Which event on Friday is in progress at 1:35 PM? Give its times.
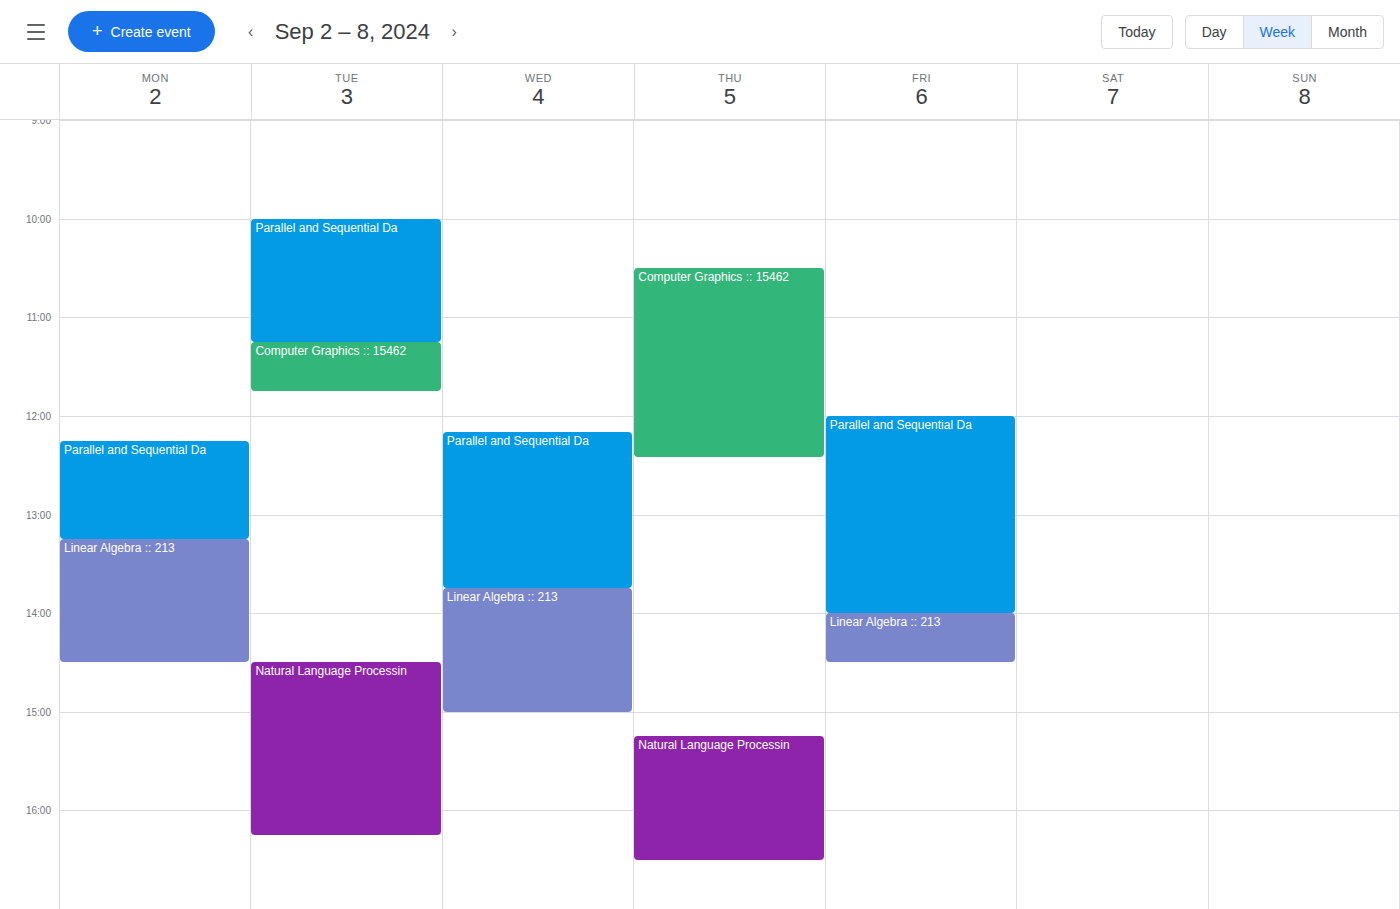
"Parallel and Sequential Da", 12:00 PM to 2:00 PM